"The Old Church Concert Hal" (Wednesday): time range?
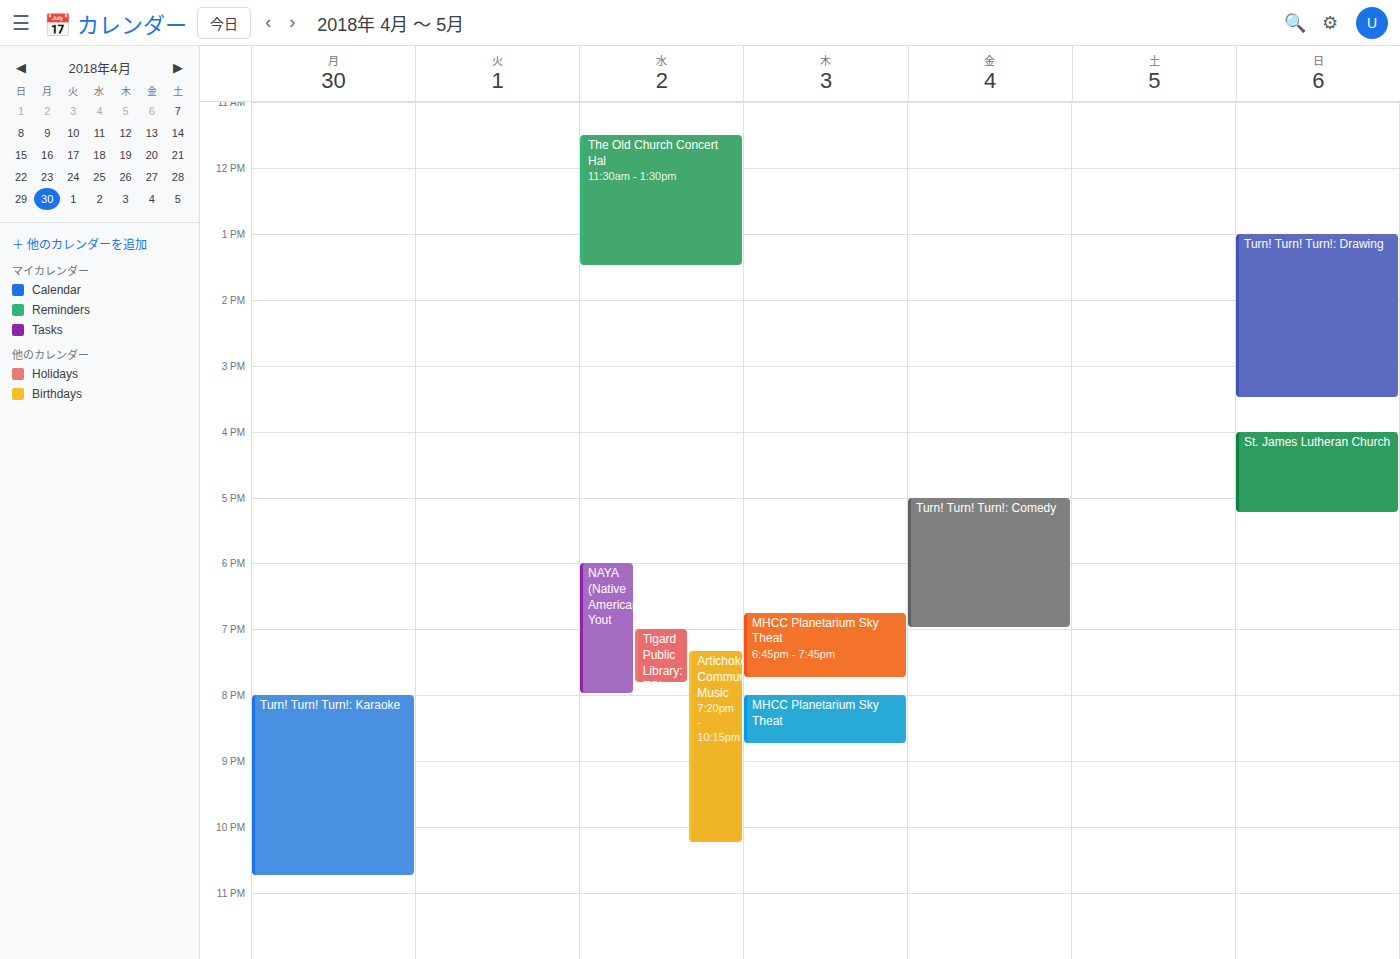
11:30 AM to 1:30 PM